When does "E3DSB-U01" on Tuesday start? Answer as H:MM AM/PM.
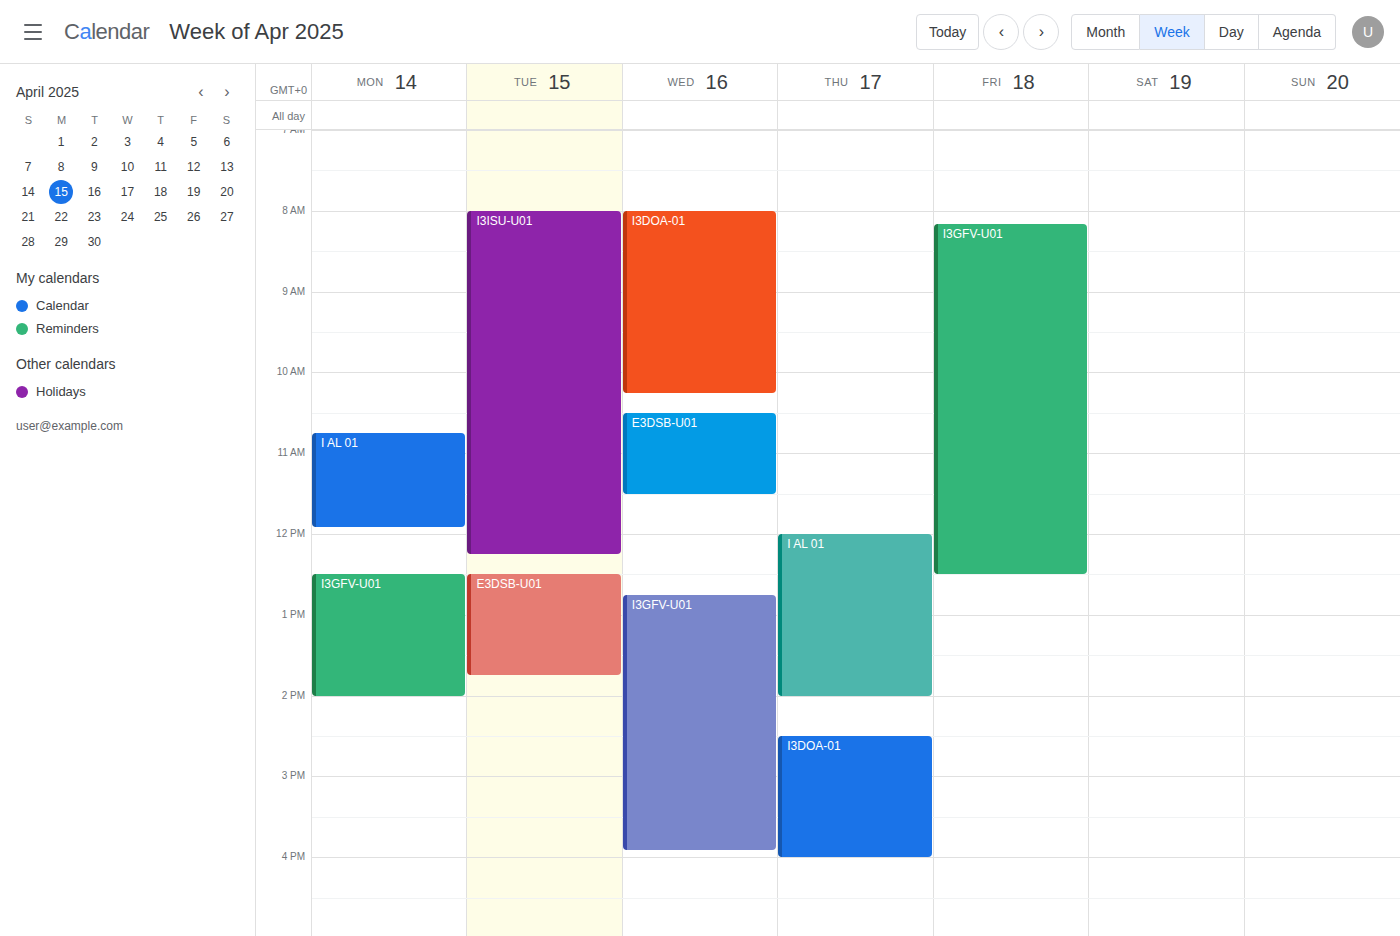
12:30 PM